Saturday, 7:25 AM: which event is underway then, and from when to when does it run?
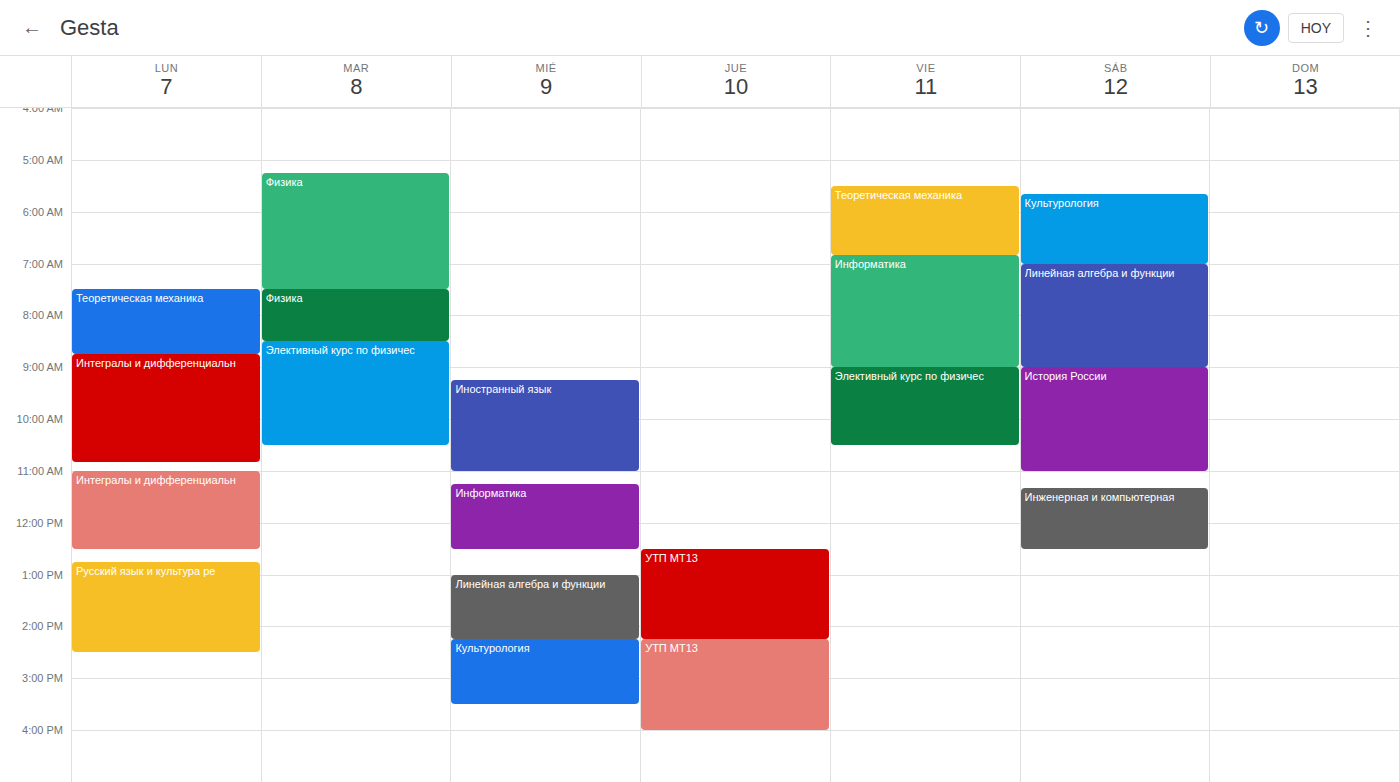
"Линейная алгебра и функции", 7:00 AM to 9:00 AM